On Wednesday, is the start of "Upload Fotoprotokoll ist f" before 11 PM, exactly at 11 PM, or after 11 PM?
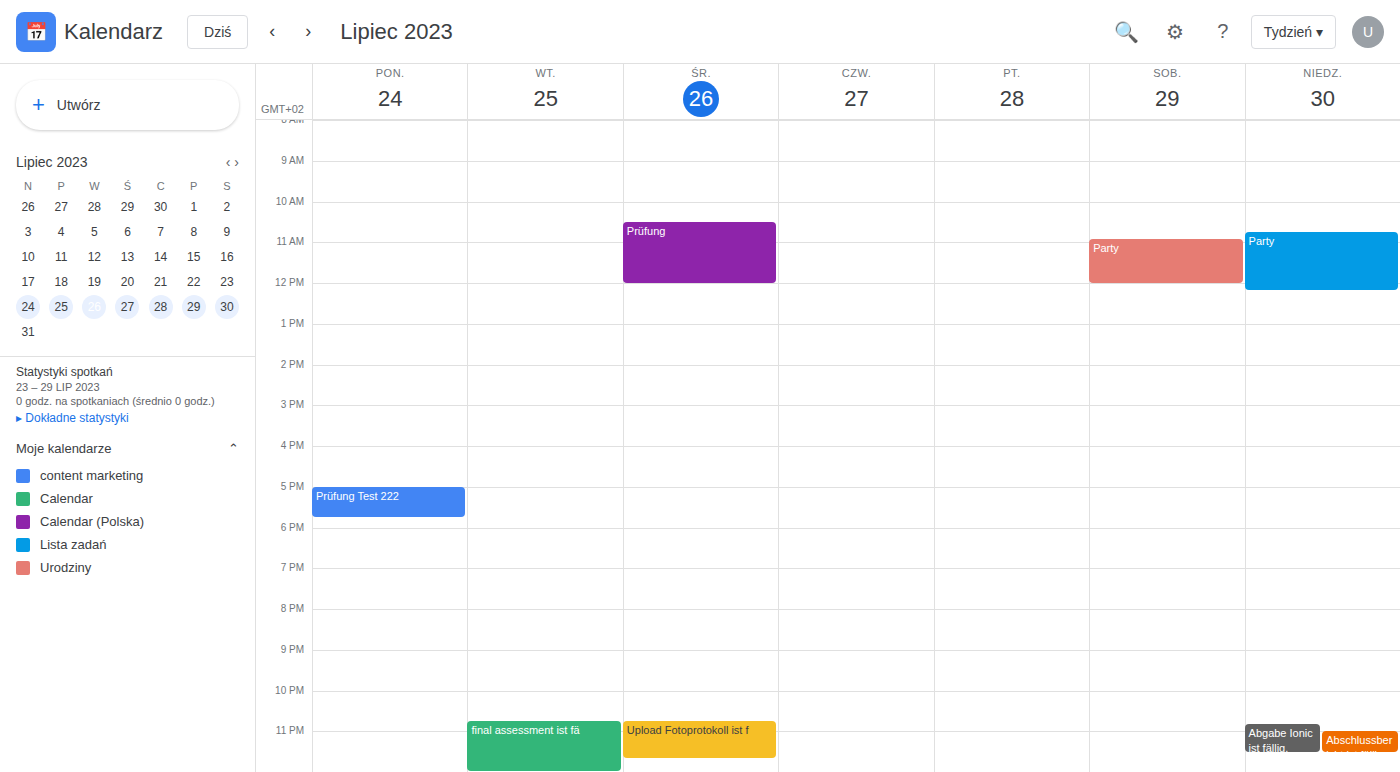
10:45 PM -- before 11 PM, 15 minutes above the 11 PM line.